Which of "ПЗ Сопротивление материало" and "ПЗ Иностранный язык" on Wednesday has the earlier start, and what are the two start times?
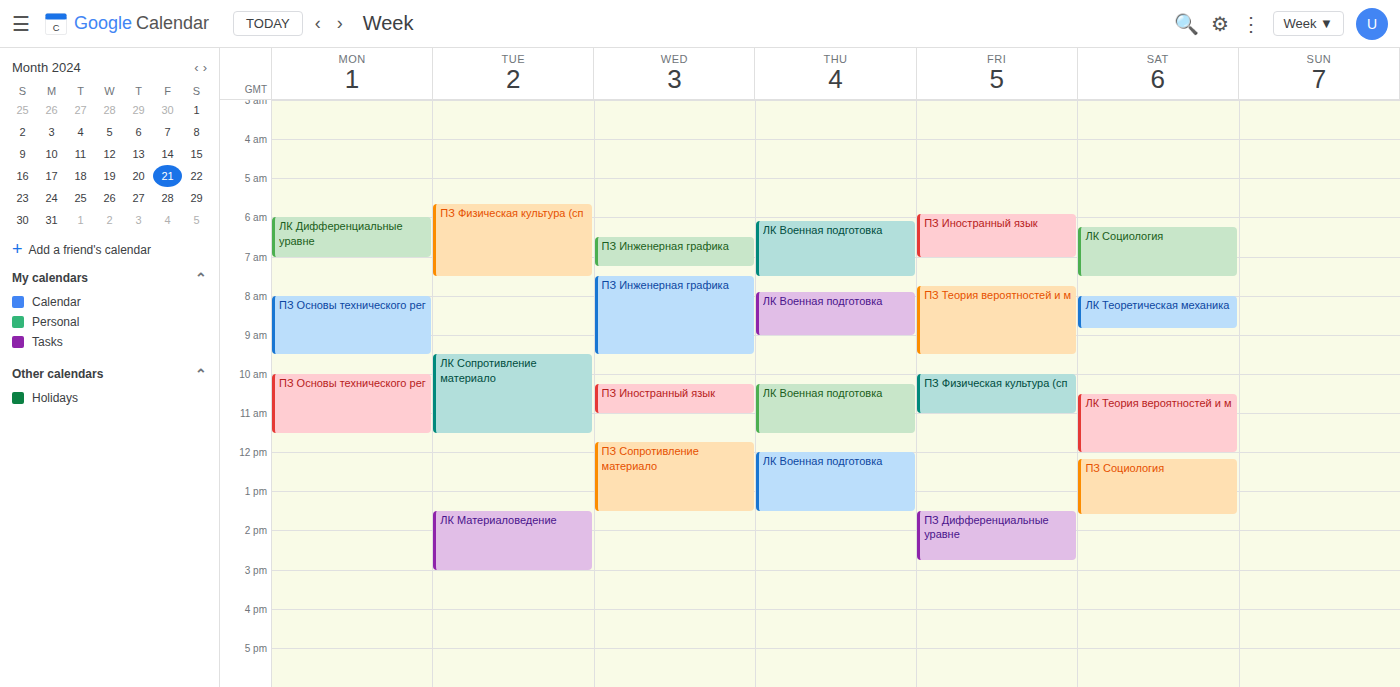
"ПЗ Иностранный язык" 10:15; "ПЗ Сопротивление материало" 11:45.